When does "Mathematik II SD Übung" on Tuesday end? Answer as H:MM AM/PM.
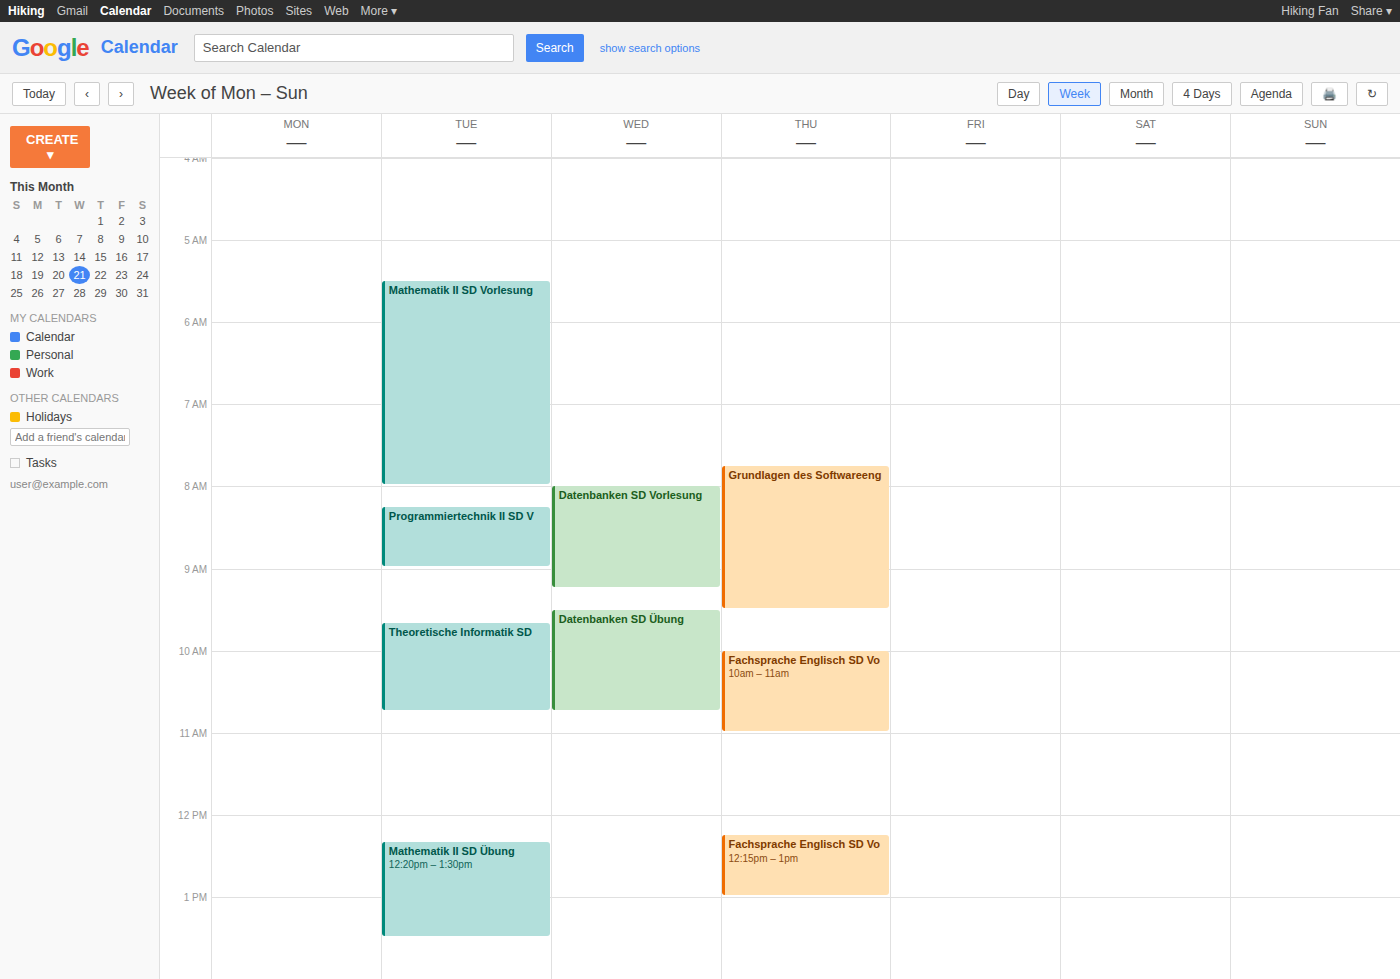
1:30 PM